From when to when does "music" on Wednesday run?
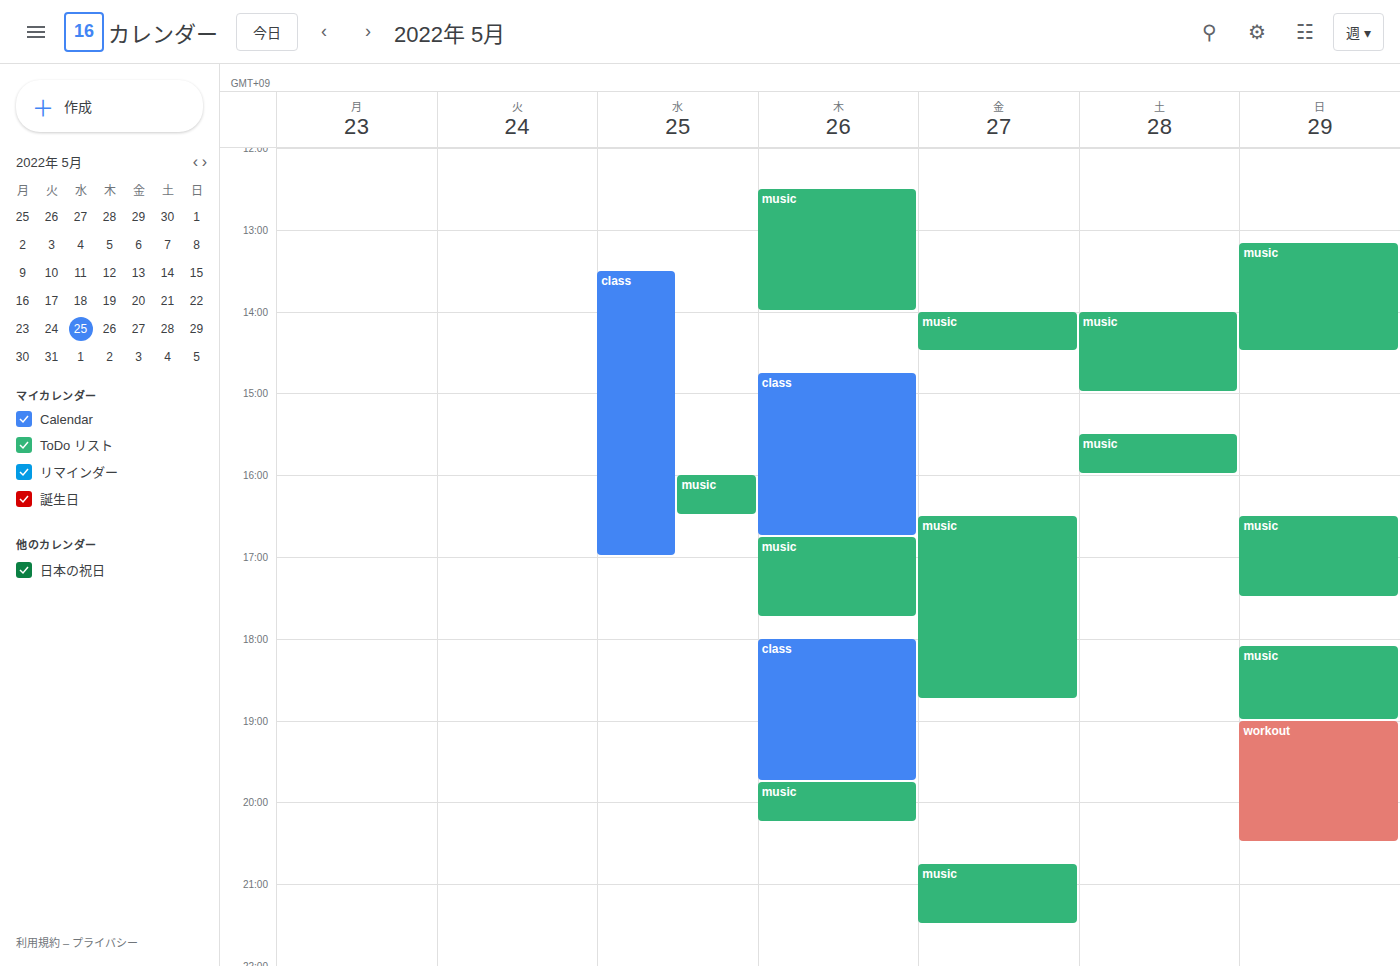
4:00 PM to 4:30 PM